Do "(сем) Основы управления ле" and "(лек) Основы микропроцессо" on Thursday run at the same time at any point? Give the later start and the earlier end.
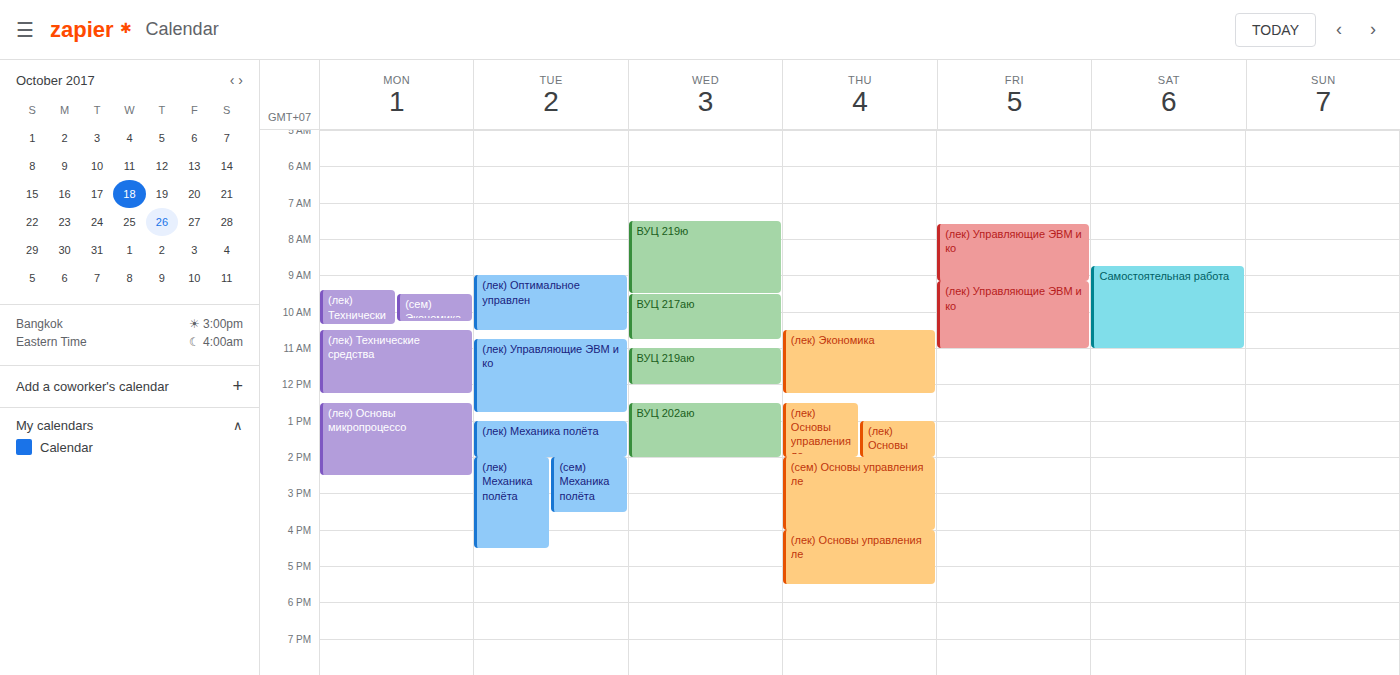
"(лек) Основы микропроцессо" ends at 2:00 PM, exactly when "(сем) Основы управления ле" starts -- they touch but do not overlap.